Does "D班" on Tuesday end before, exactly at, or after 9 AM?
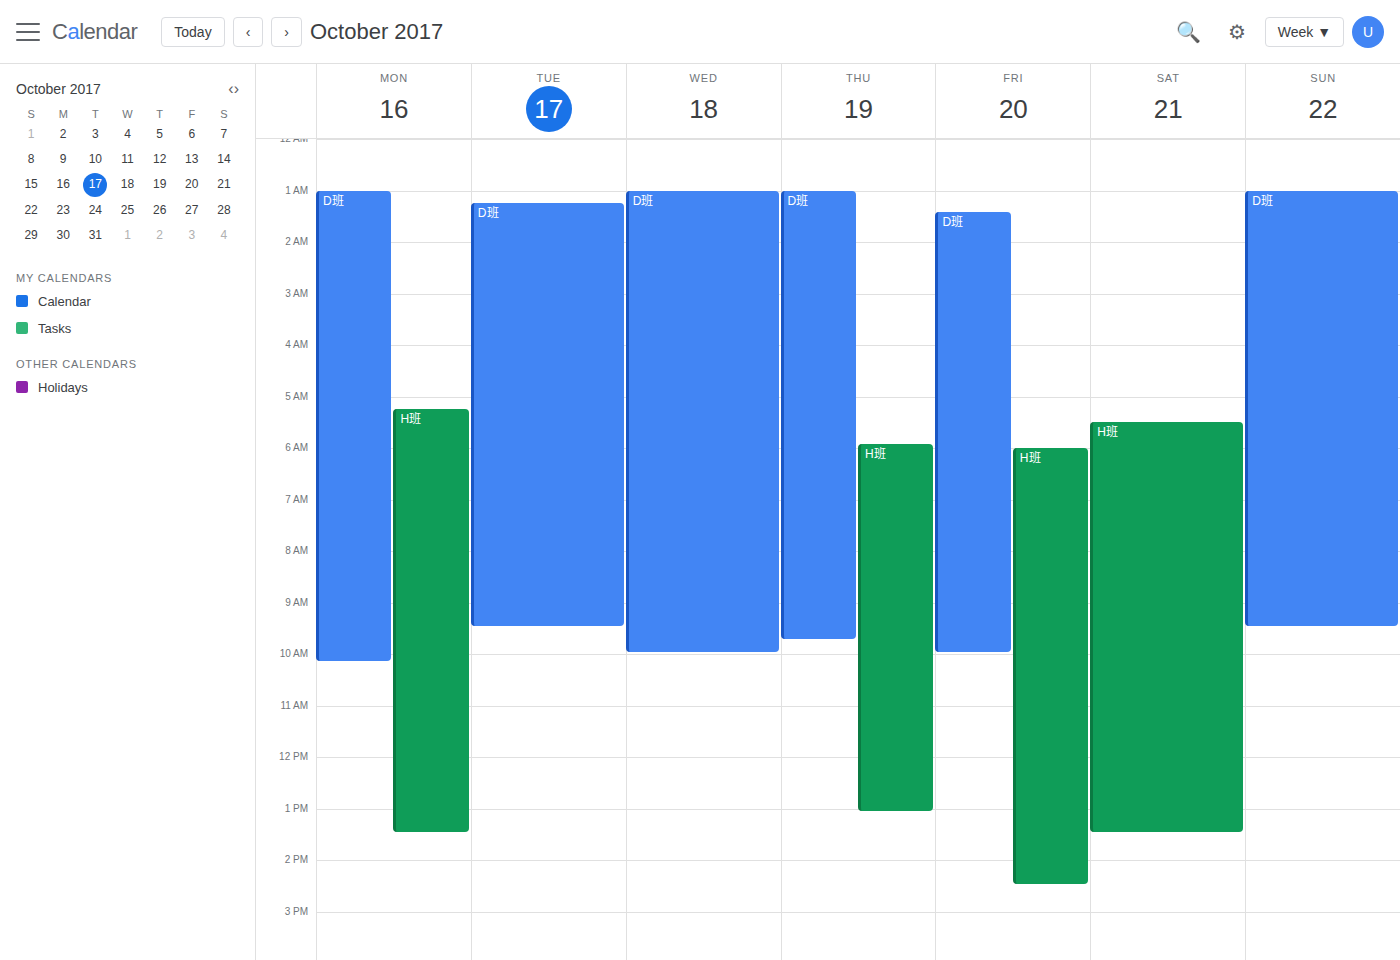
9:30 AM -- after 9 AM, 30 minutes below the 9 AM line.